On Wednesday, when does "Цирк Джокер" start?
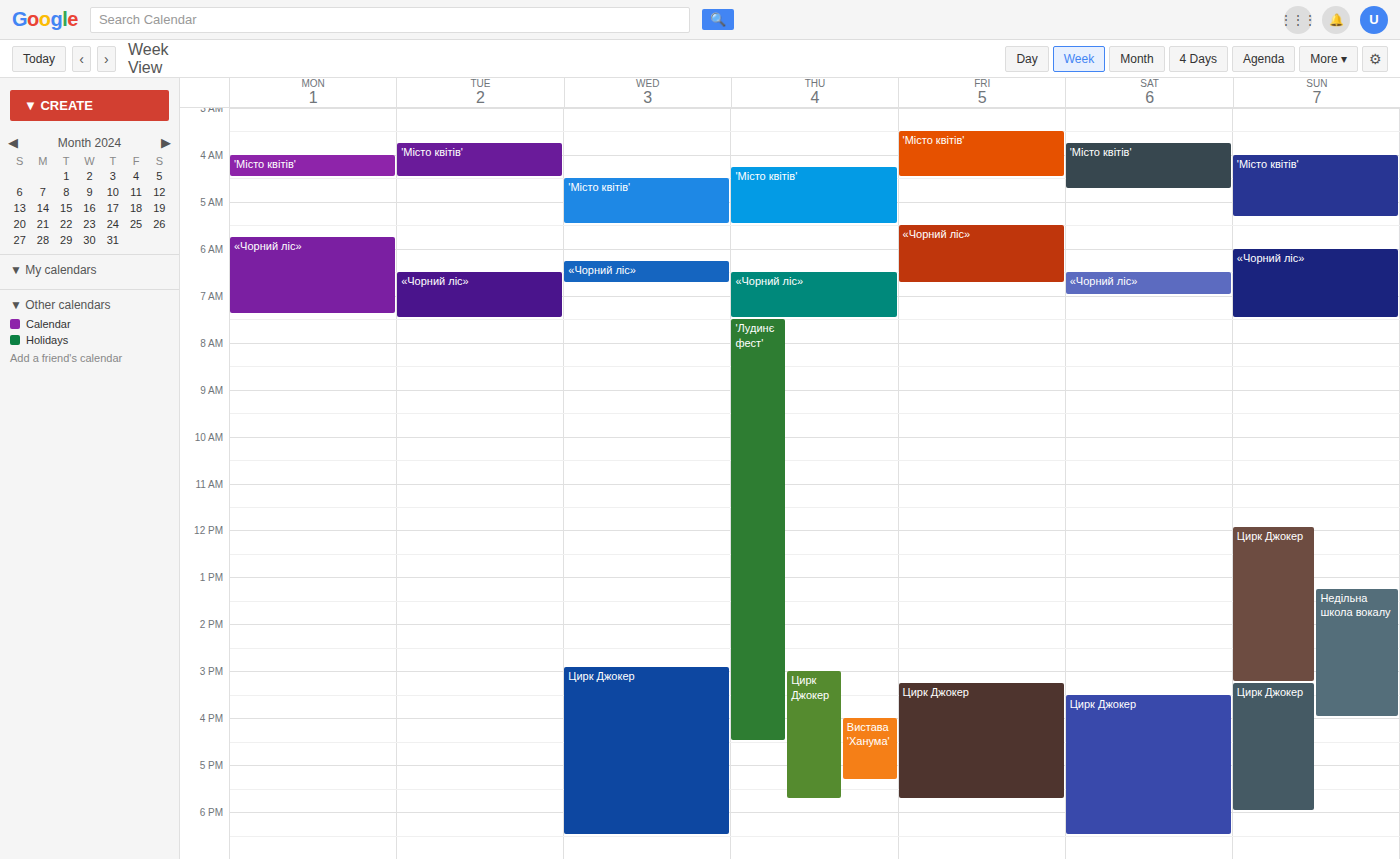
2:55 PM